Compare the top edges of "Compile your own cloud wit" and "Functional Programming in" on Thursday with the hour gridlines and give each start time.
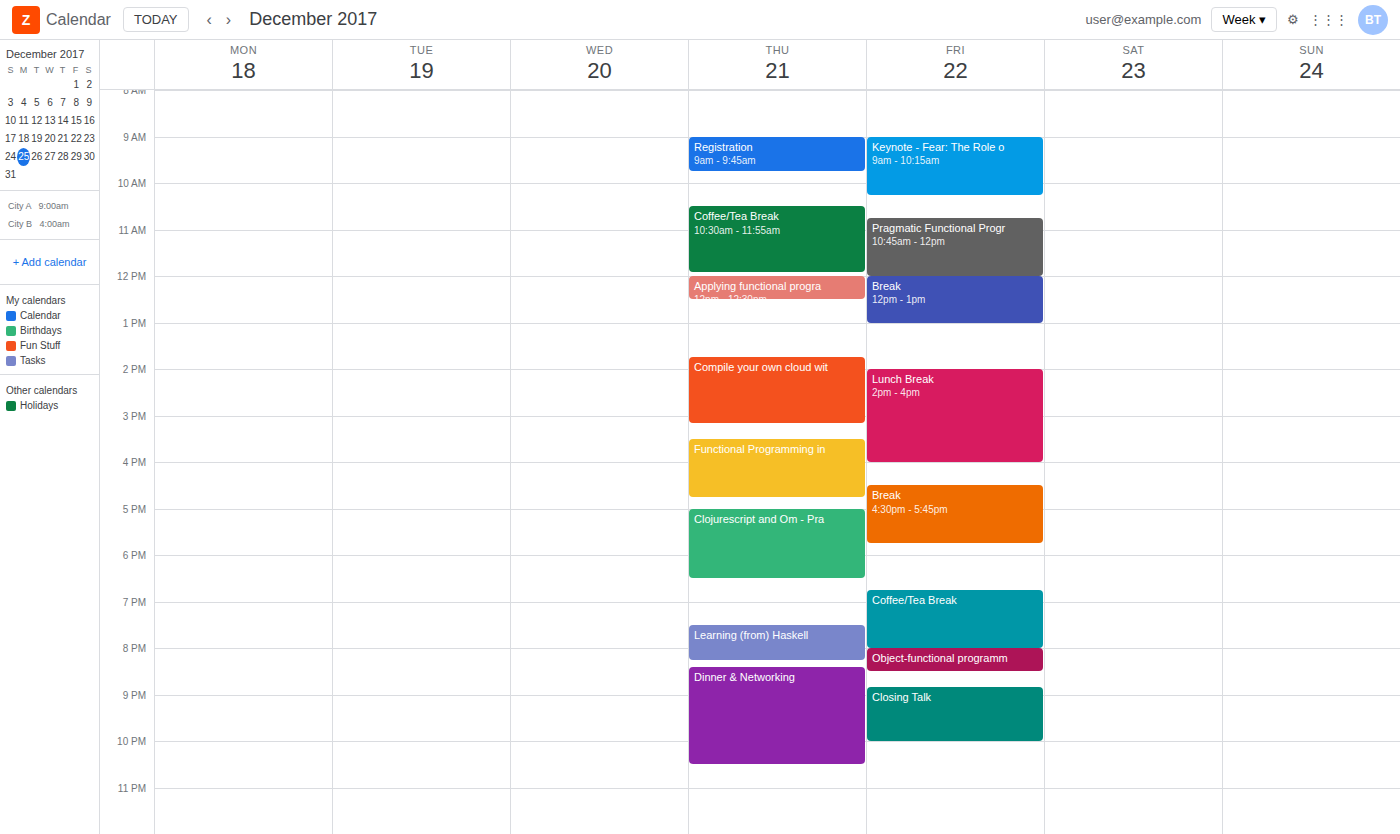
"Compile your own cloud wit": 1:45 PM, neither: three quarters of the way from the 1 PM line to the 2 PM line. "Functional Programming in": 3:30 PM, halfway between the 3 PM and 4 PM lines.